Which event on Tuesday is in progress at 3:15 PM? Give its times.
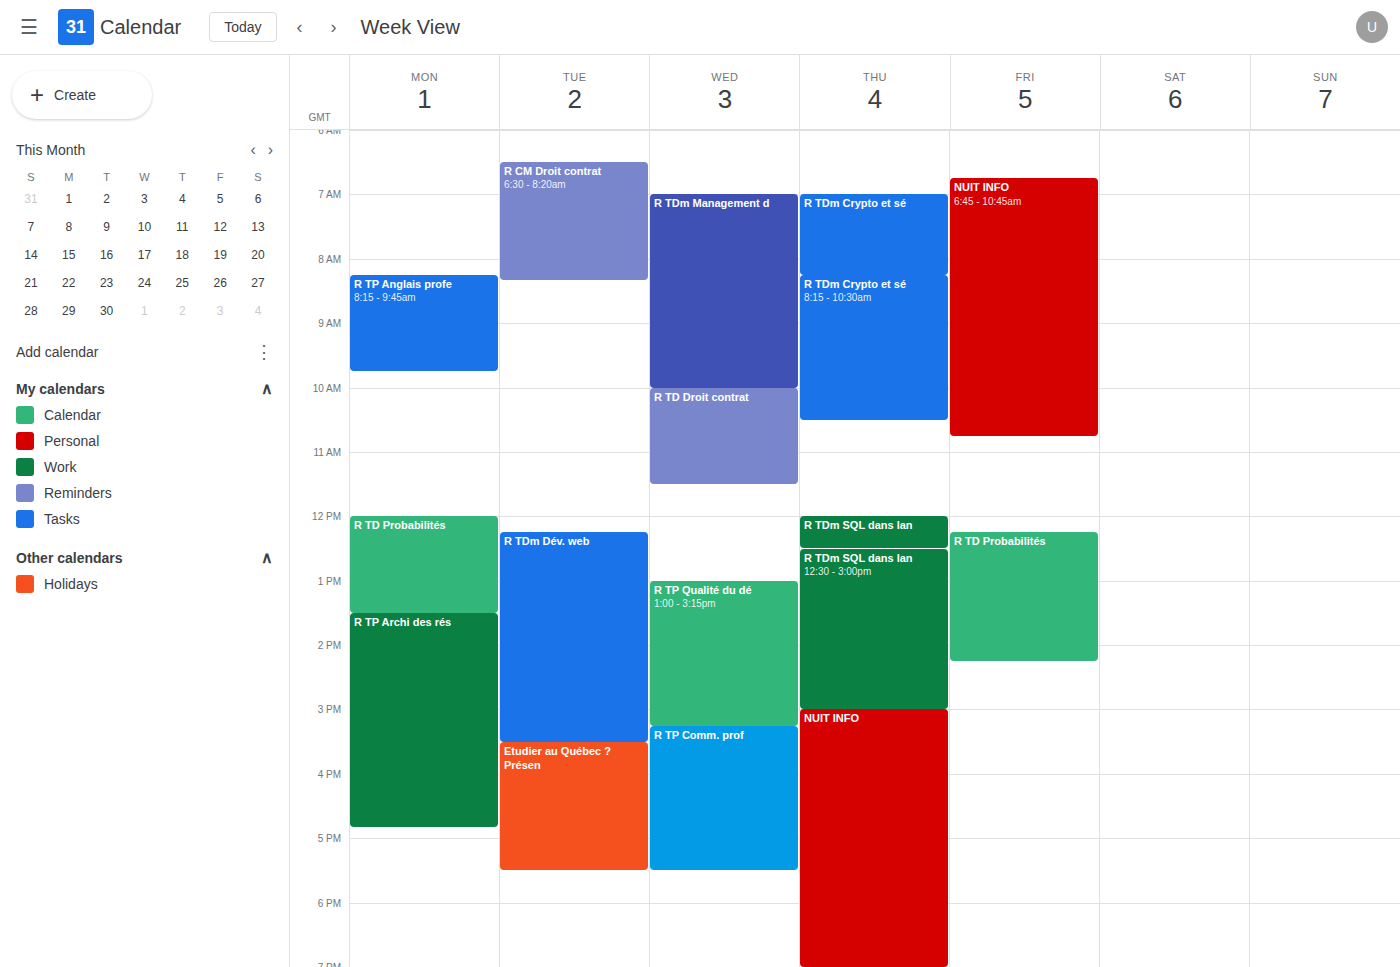
"R TDm Dév. web", 12:15 PM to 3:30 PM